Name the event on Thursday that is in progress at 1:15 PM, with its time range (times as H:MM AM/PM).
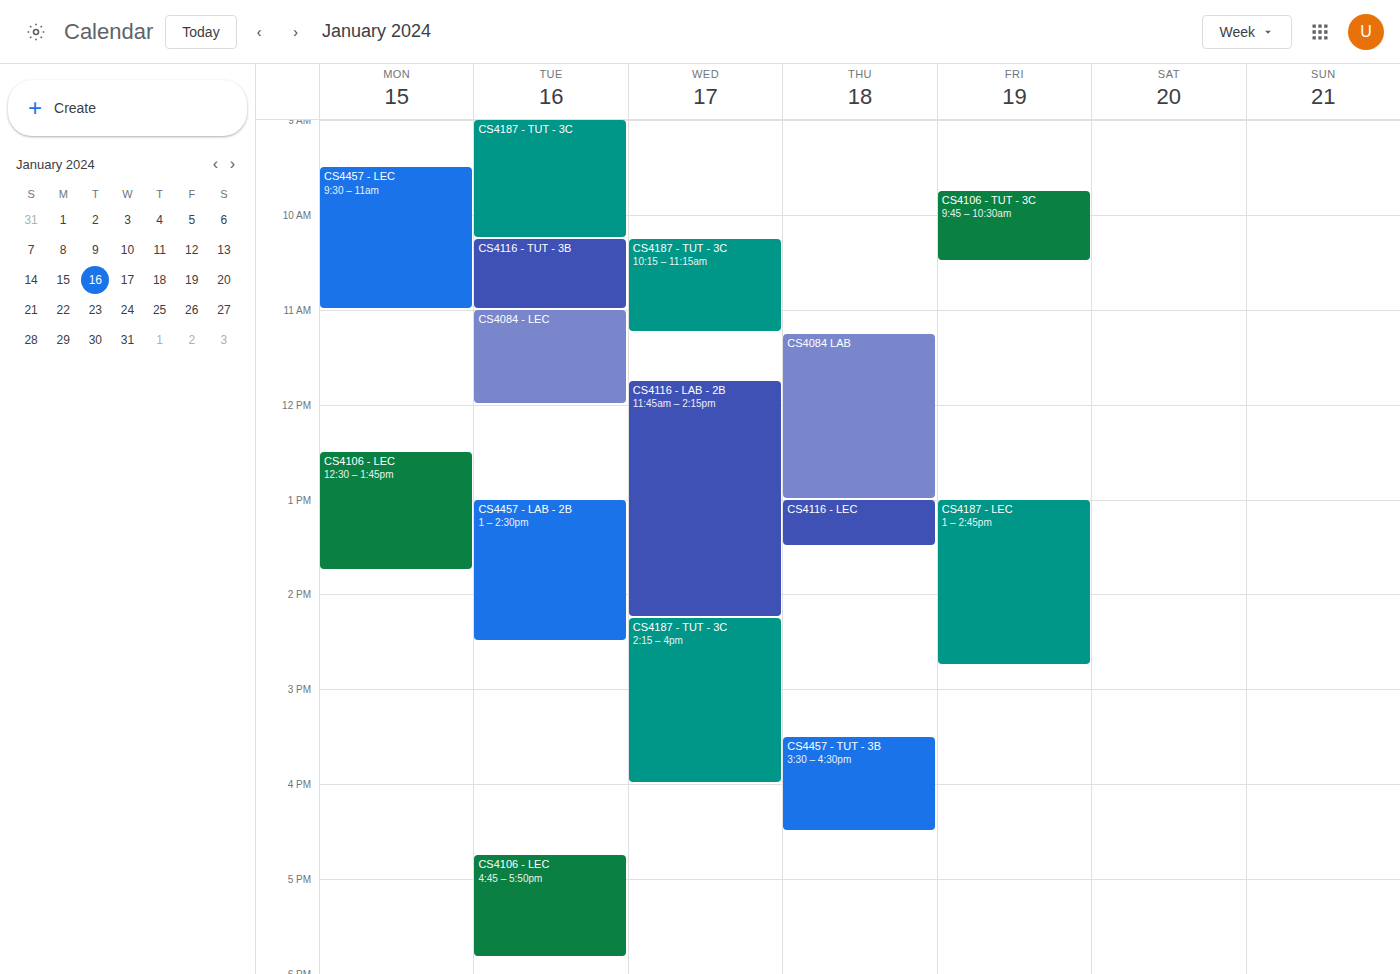
"CS4116 - LEC", 1:00 PM to 1:30 PM